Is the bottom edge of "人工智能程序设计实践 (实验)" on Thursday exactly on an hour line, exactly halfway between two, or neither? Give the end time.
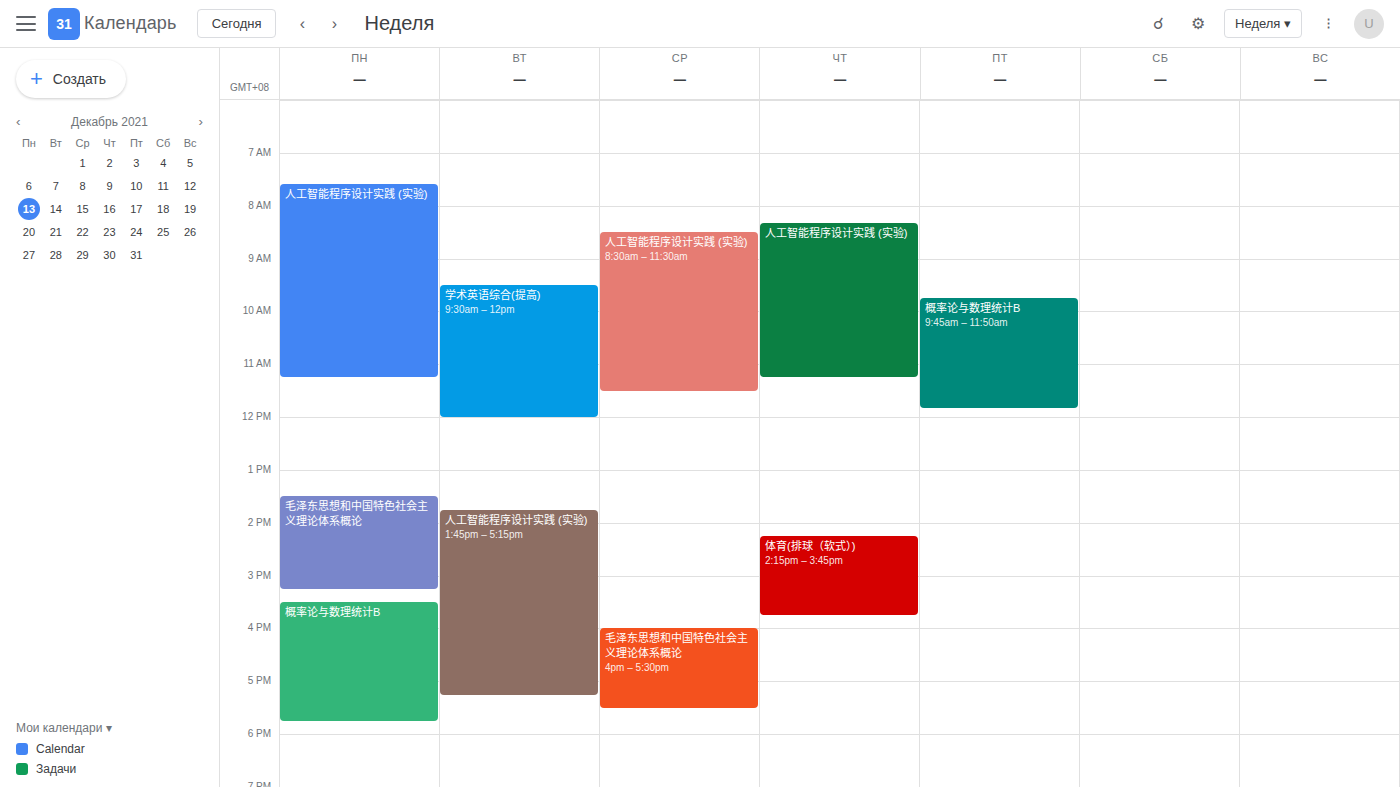
11:15 AM -- neither: a quarter of the way from the 11 AM line to the 12 PM line.